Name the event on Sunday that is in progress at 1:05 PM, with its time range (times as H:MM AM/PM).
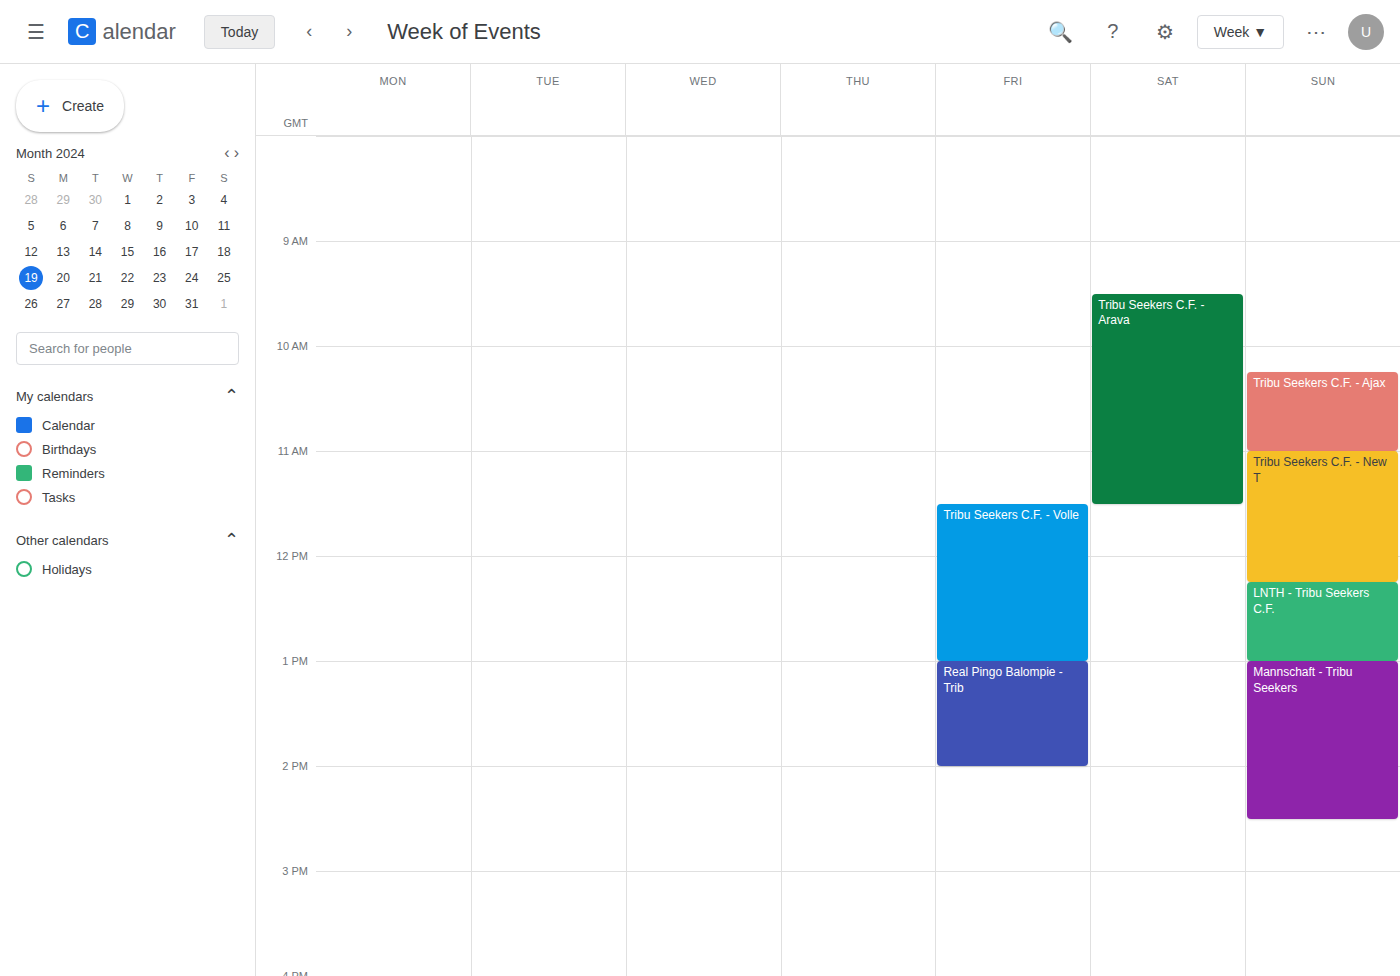
"Mannschaft - Tribu Seekers", 1:00 PM to 2:30 PM